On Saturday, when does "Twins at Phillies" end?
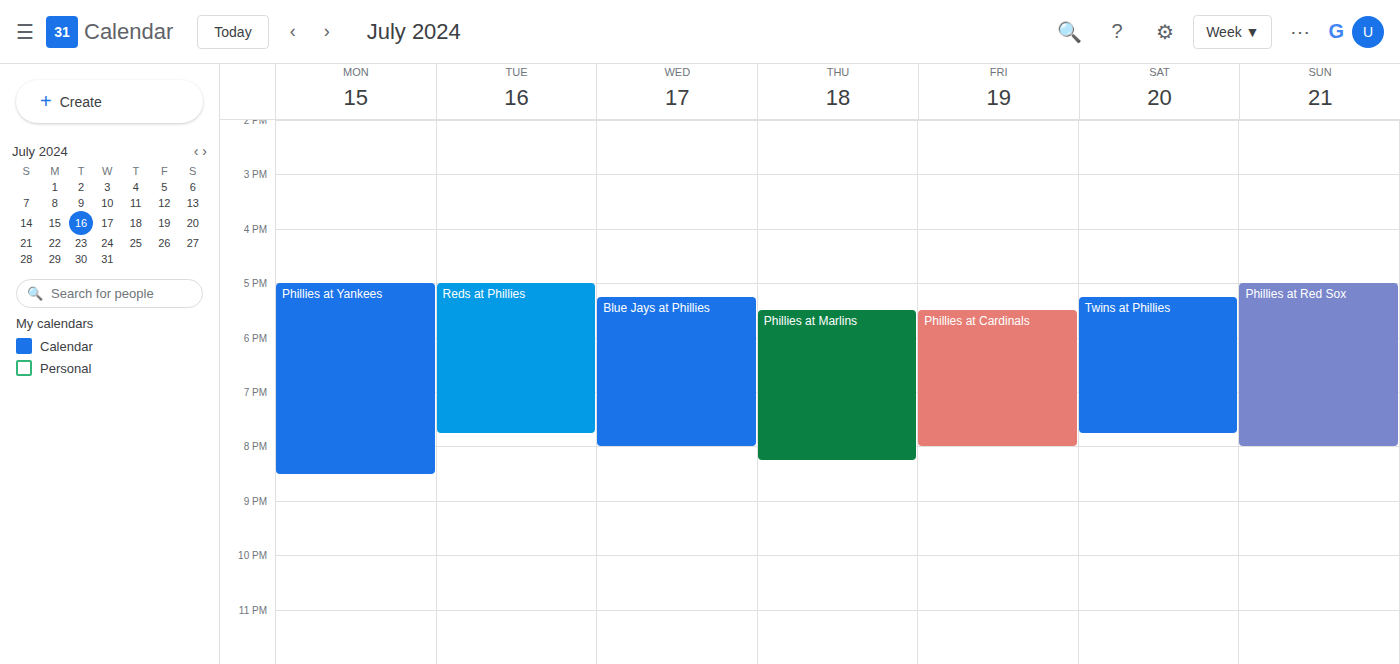
7:45 PM